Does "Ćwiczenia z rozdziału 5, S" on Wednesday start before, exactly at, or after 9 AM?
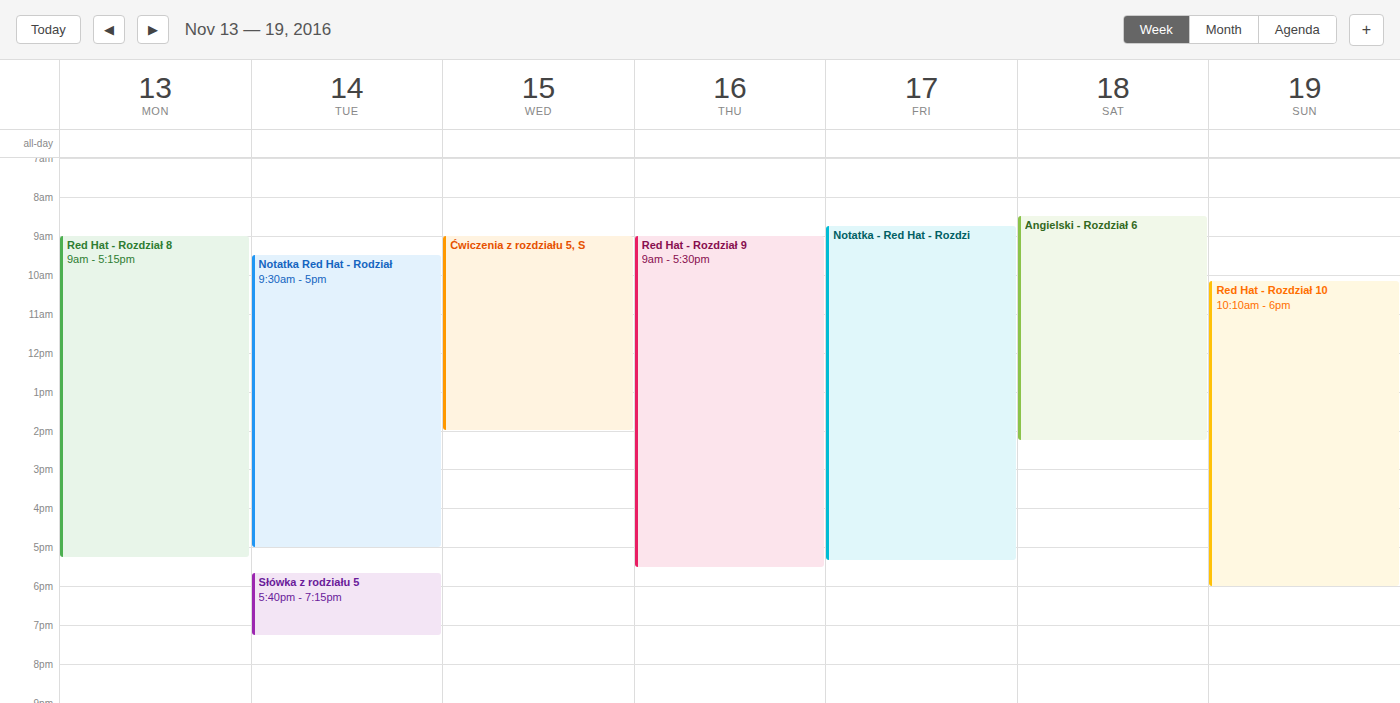
9:00 AM -- exactly at 9 AM, on the 9 AM line.